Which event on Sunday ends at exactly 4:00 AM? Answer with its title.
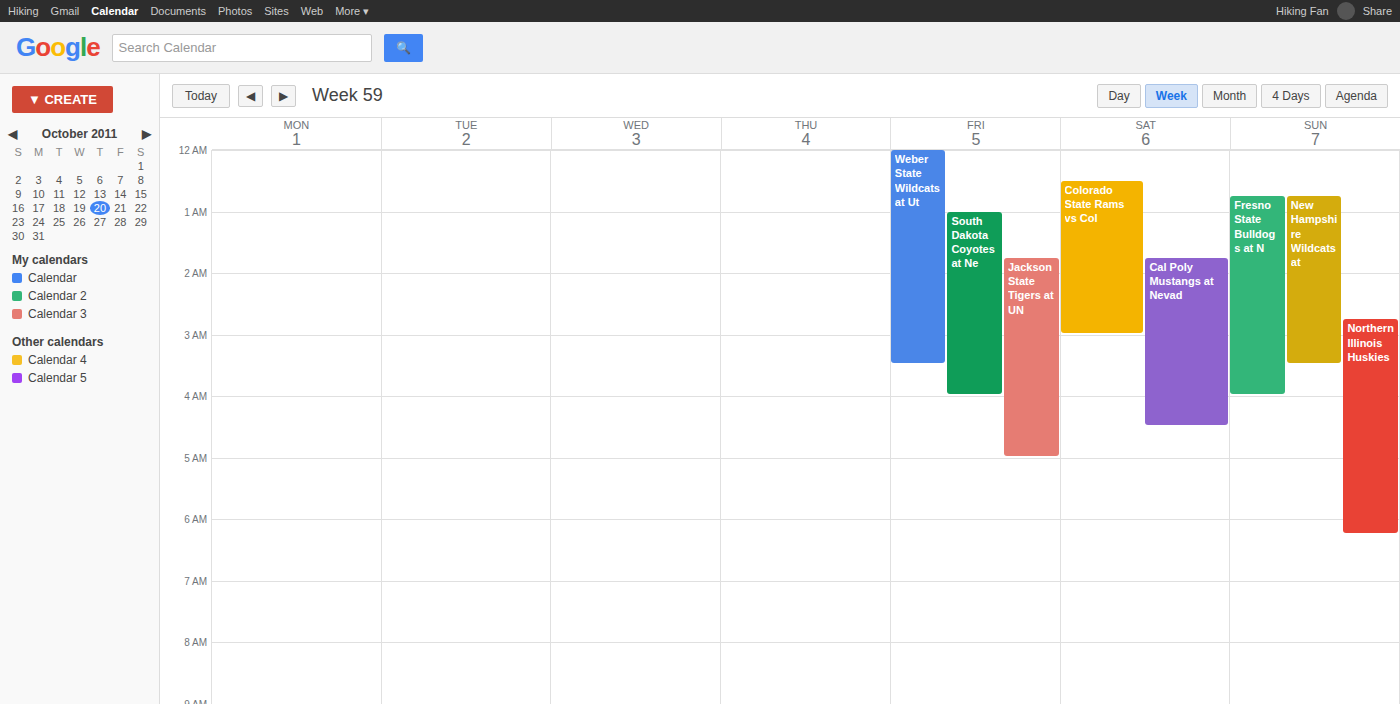
"Fresno State Bulldogs at N"